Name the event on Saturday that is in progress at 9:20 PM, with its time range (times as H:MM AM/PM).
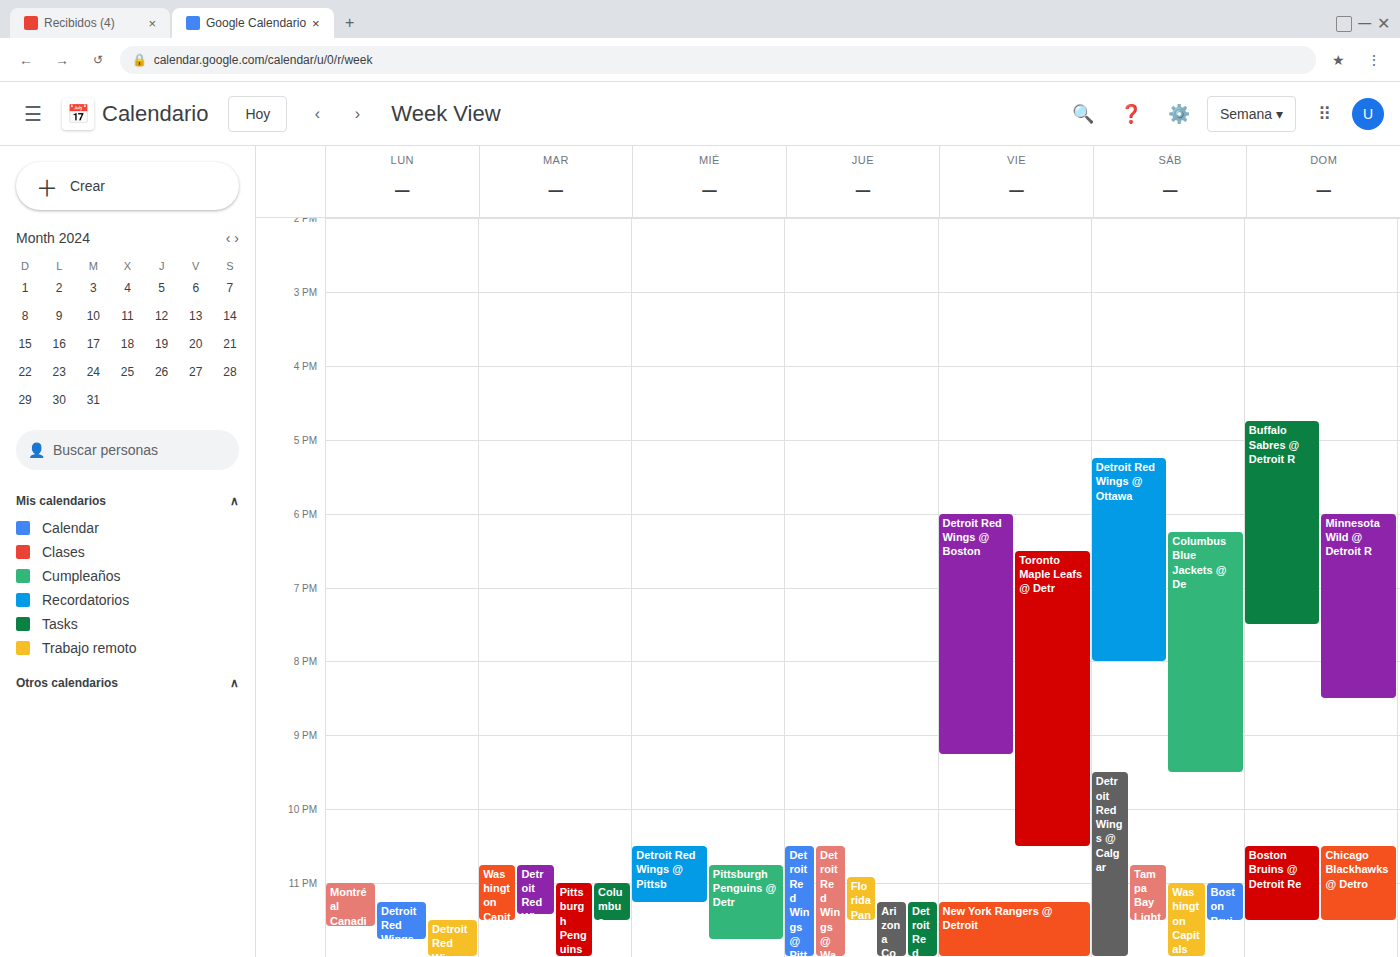
"Columbus Blue Jackets @ De", 6:15 PM to 9:30 PM